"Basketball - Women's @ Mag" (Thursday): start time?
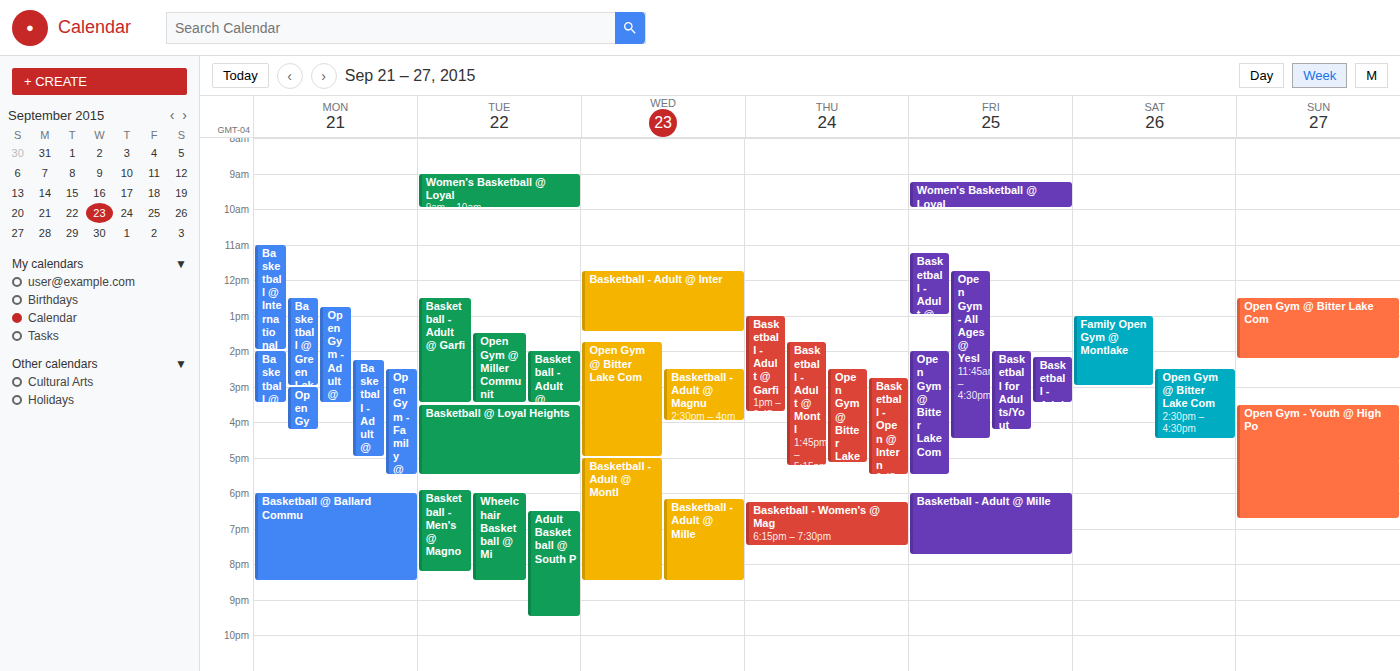
6:15 PM